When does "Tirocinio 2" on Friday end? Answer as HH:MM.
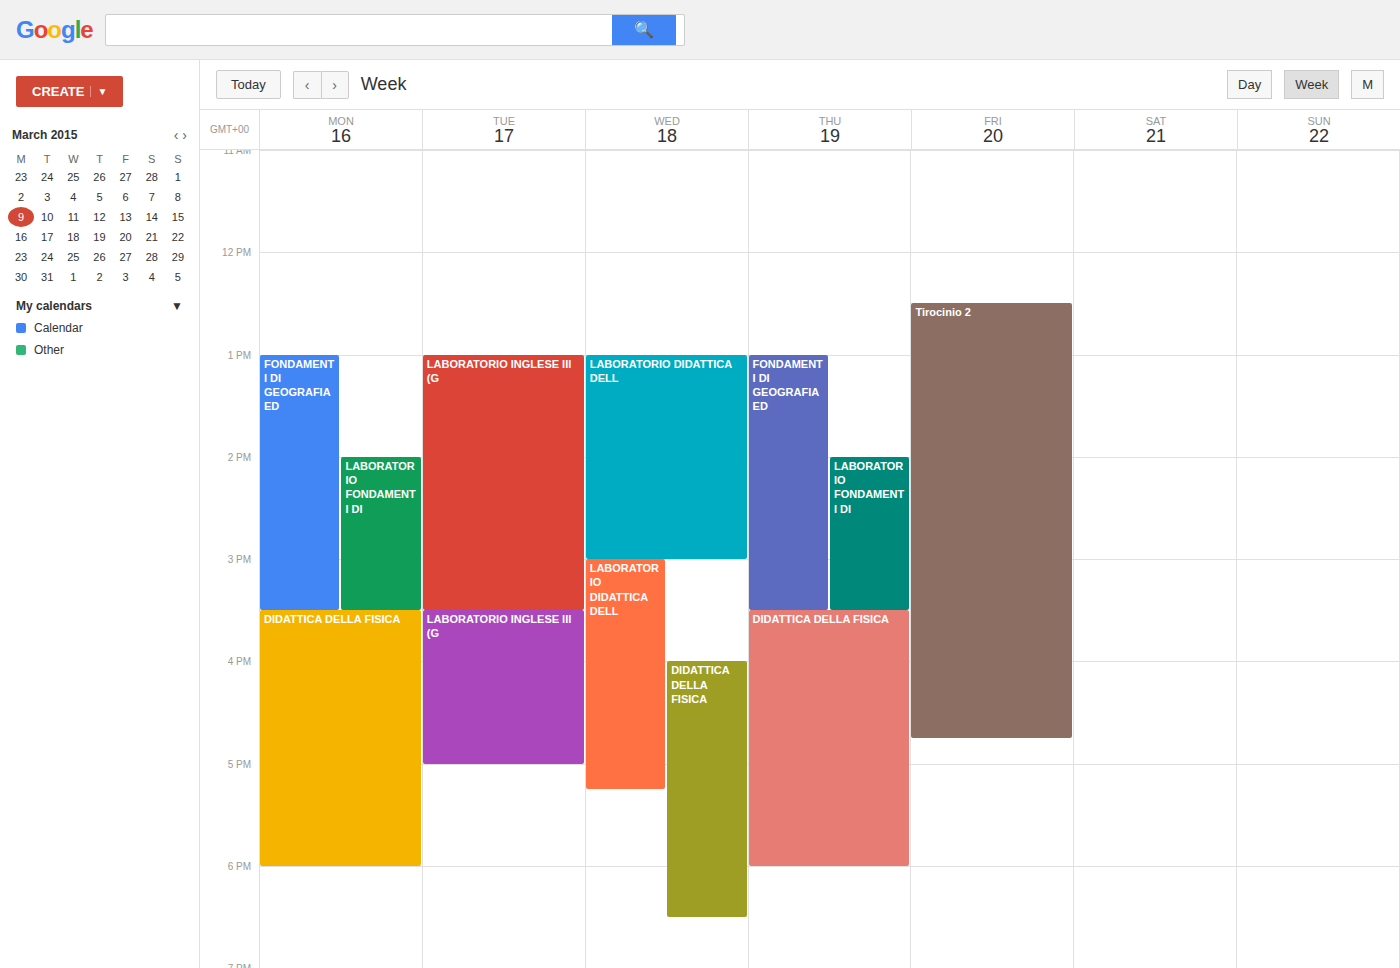
16:45